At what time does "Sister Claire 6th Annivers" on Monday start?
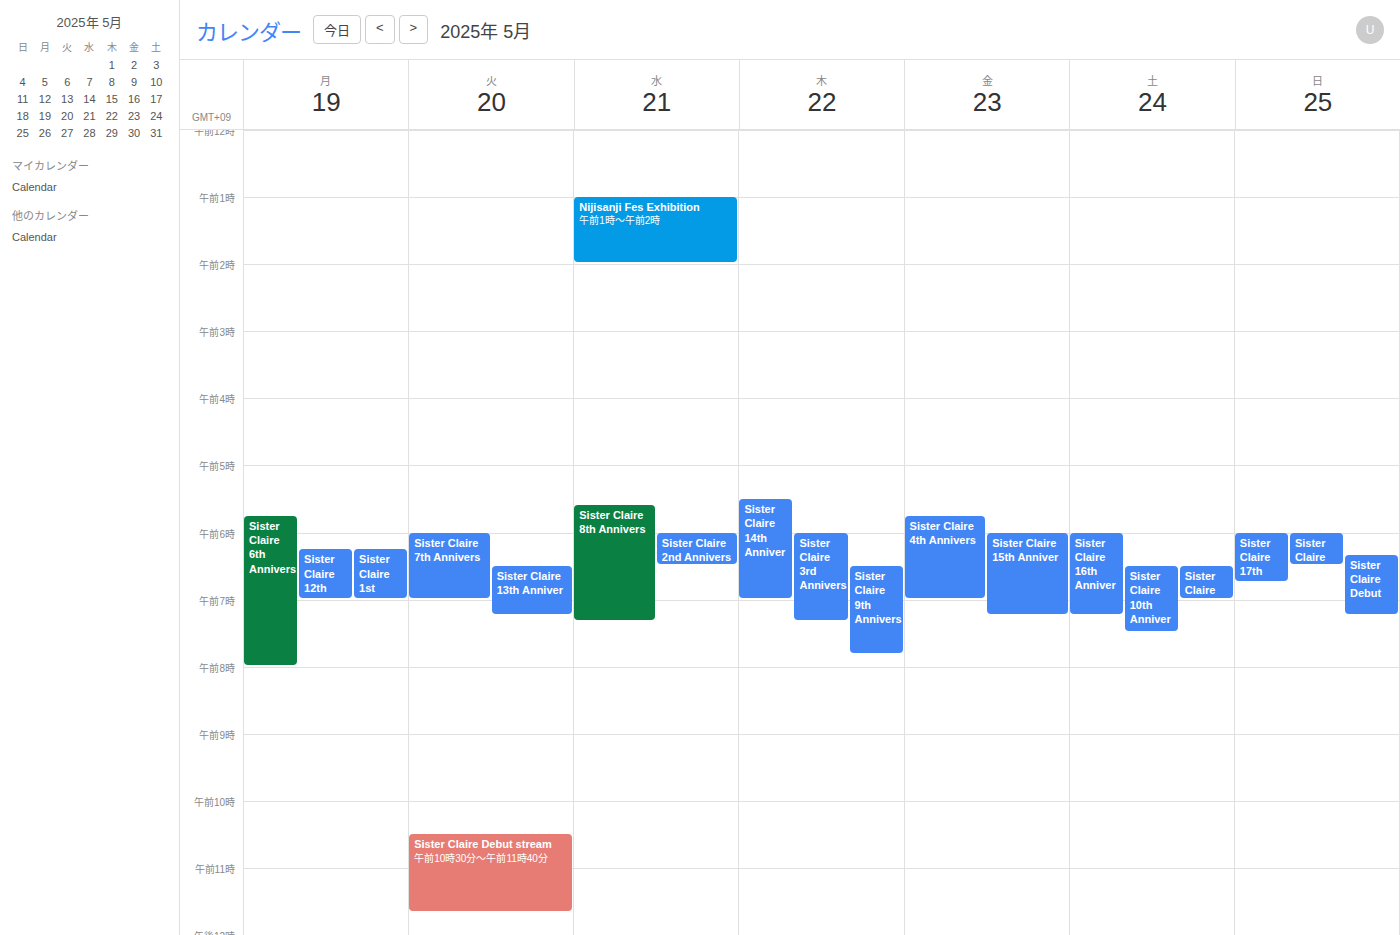
5:45 AM